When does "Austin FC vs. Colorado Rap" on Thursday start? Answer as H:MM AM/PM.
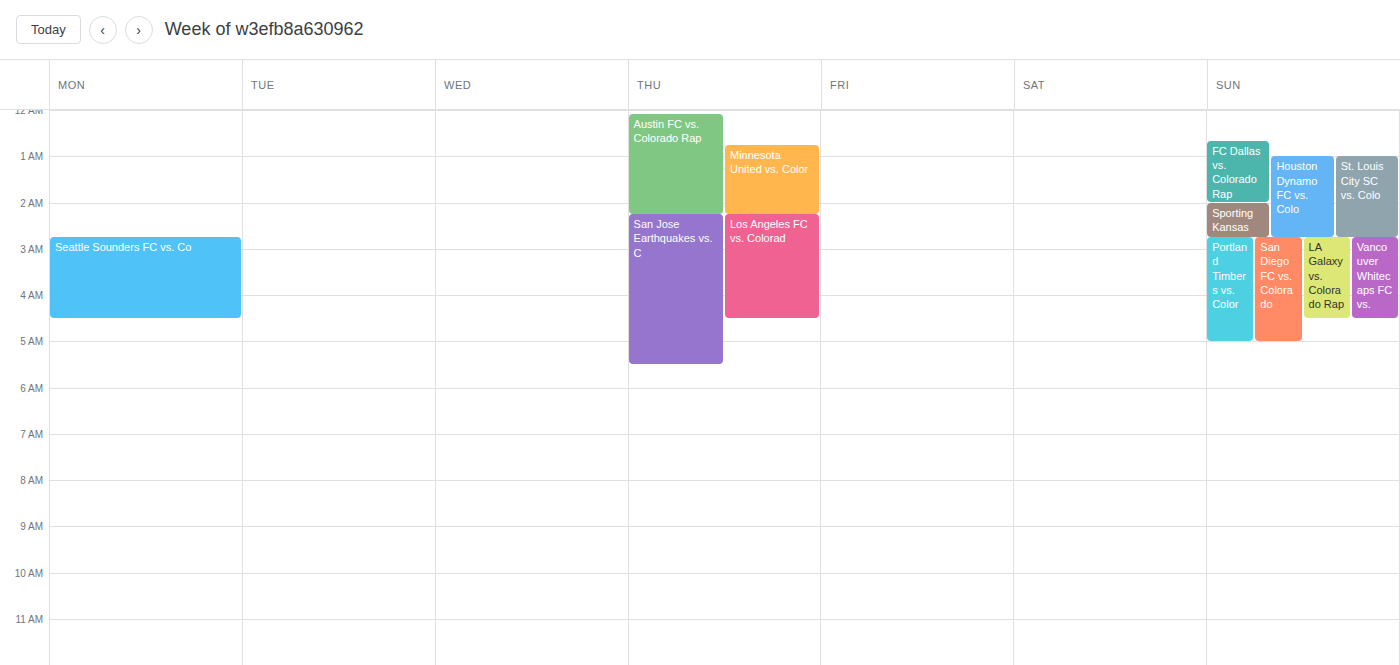
12:05 AM